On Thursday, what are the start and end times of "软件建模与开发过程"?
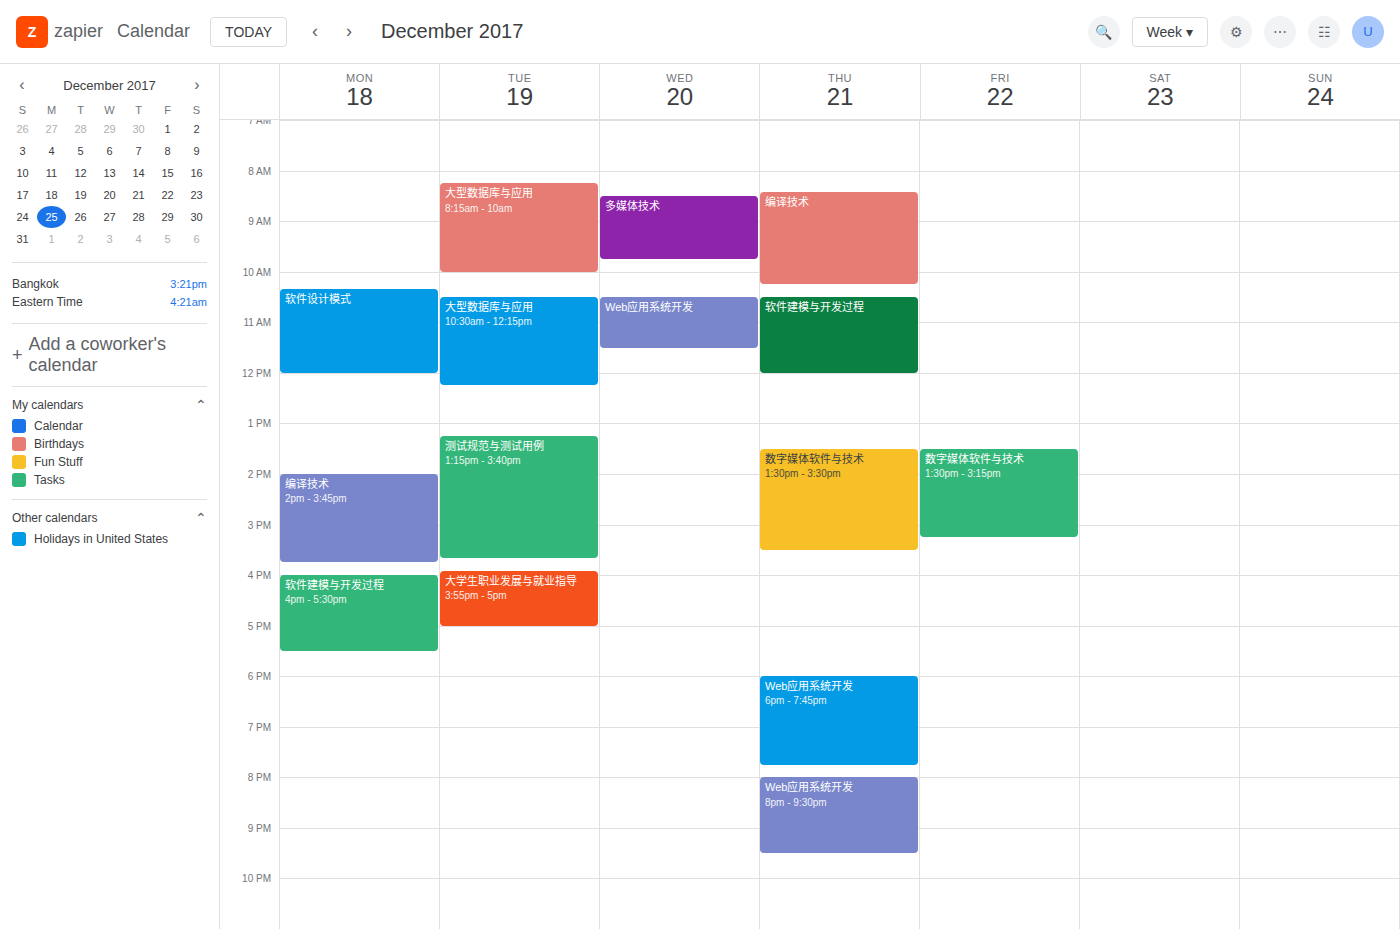
10:30 AM to 12:00 PM